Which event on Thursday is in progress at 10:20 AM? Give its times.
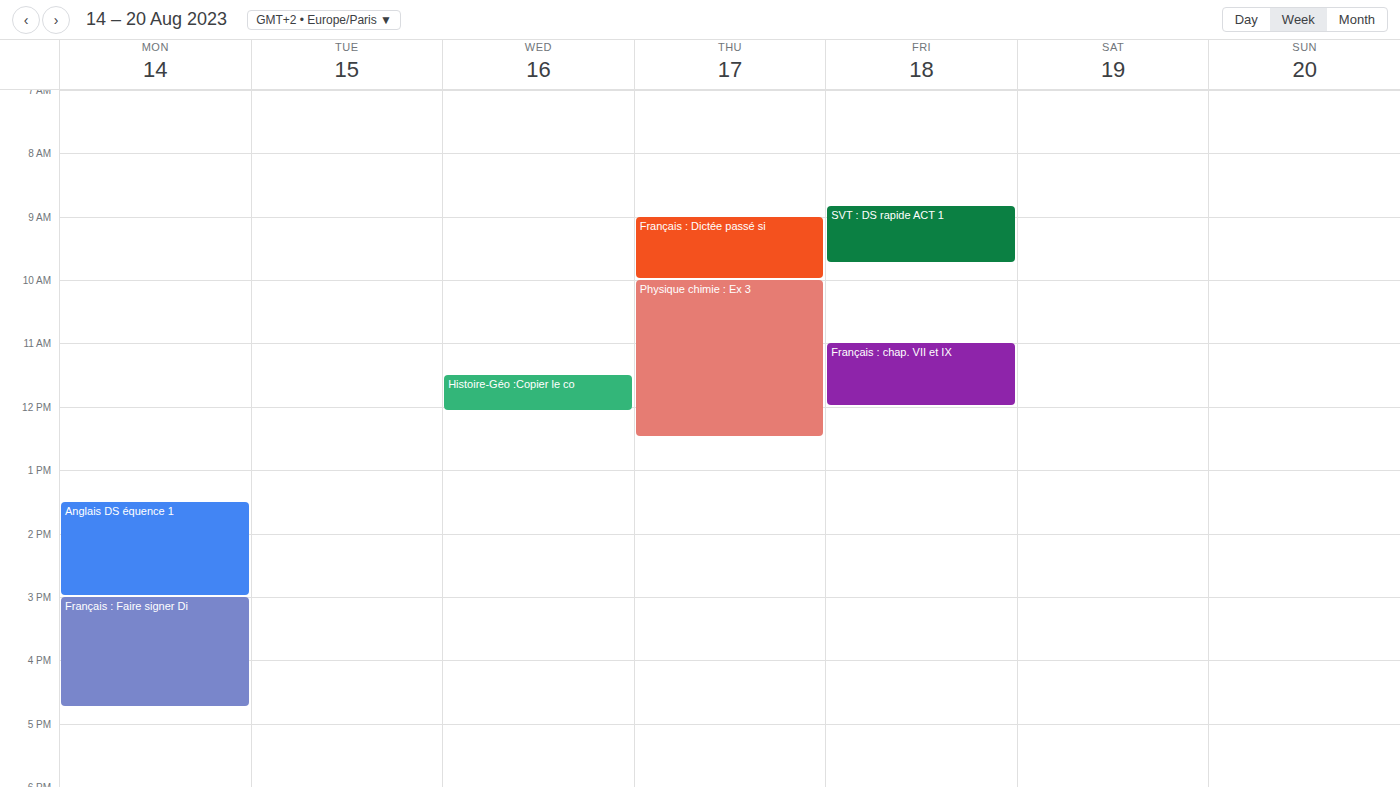
"Physique chimie : Ex 3", 10:00 AM to 12:30 PM